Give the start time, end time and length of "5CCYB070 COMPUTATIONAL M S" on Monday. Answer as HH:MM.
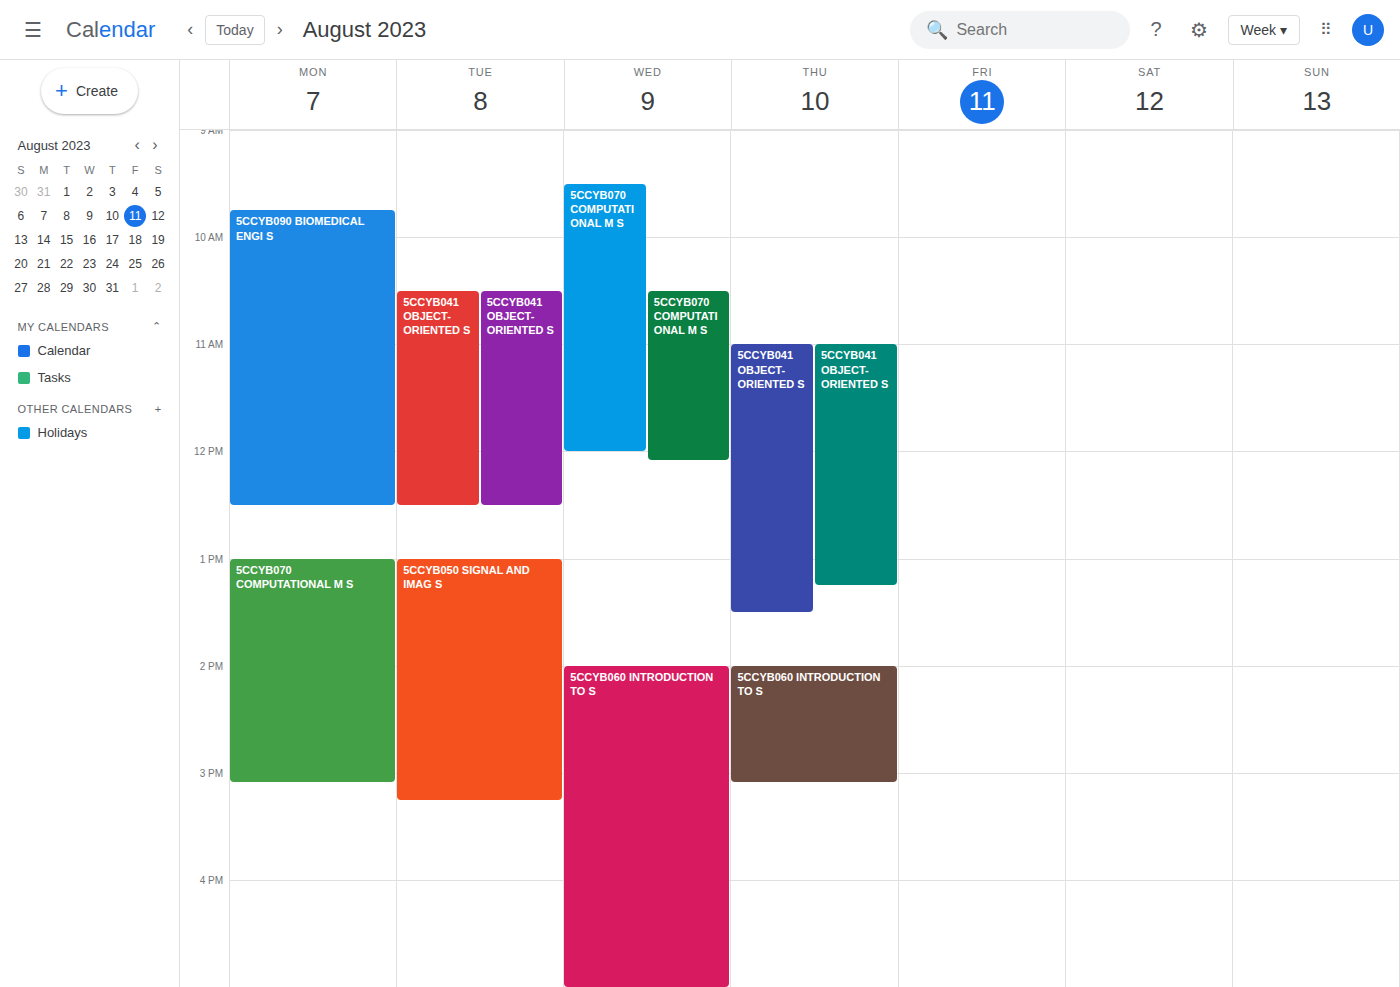
13:00 to 15:05, 2 hours 5 minutes